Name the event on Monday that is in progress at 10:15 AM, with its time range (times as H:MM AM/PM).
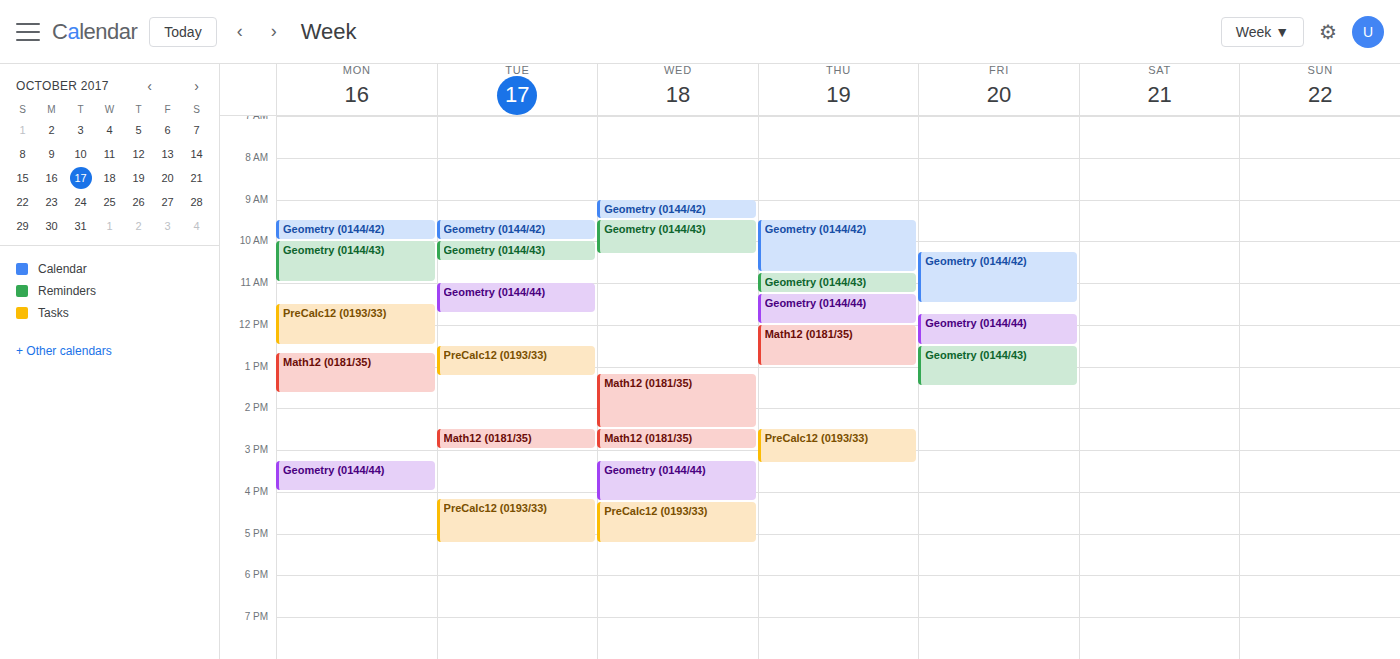
"Geometry (0144/43)", 10:00 AM to 11:00 AM